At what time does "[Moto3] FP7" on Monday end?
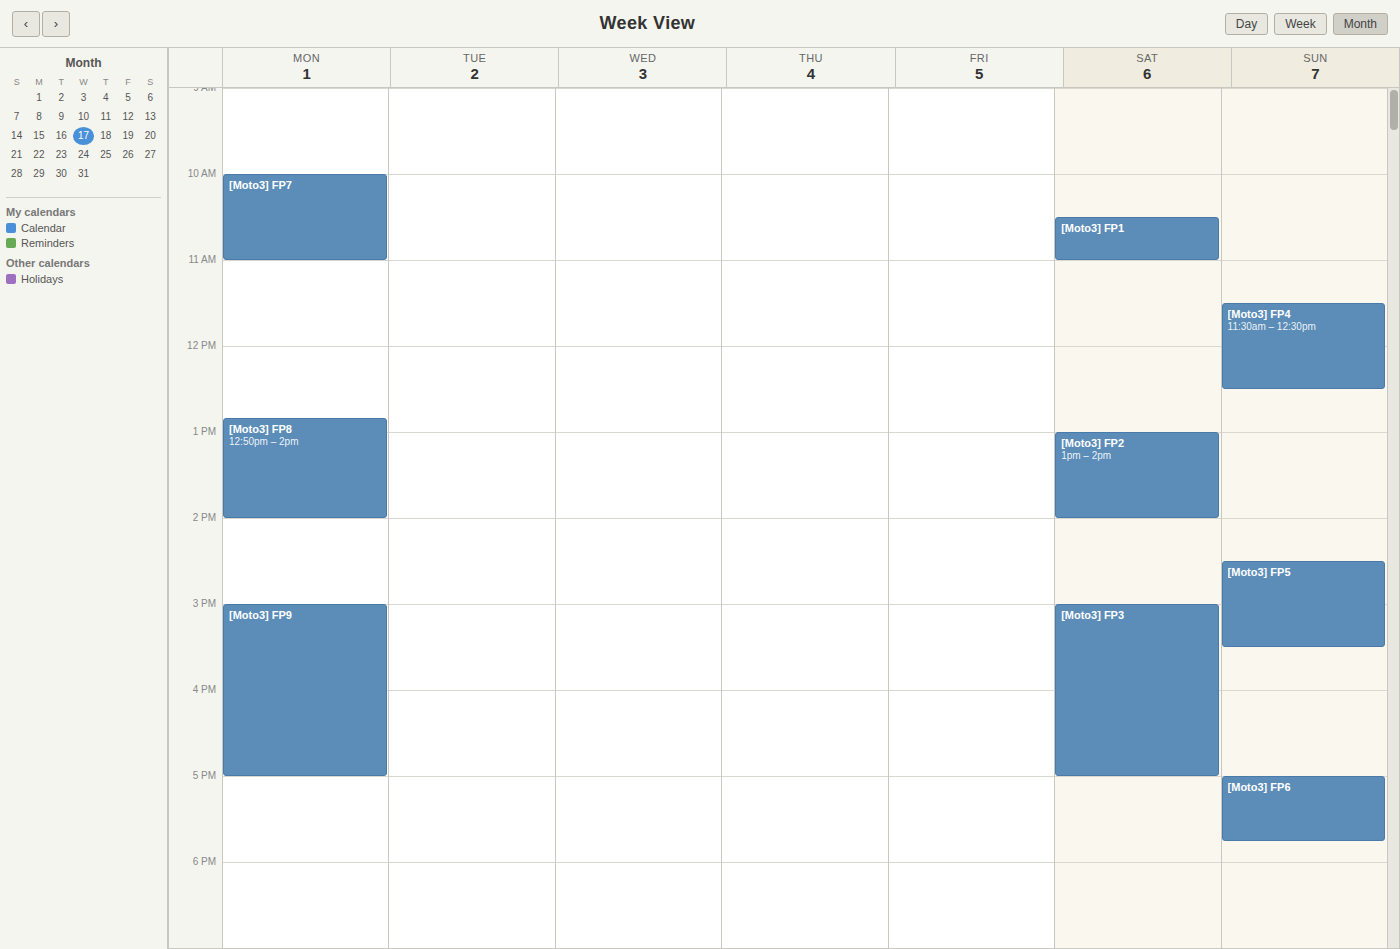
11:00